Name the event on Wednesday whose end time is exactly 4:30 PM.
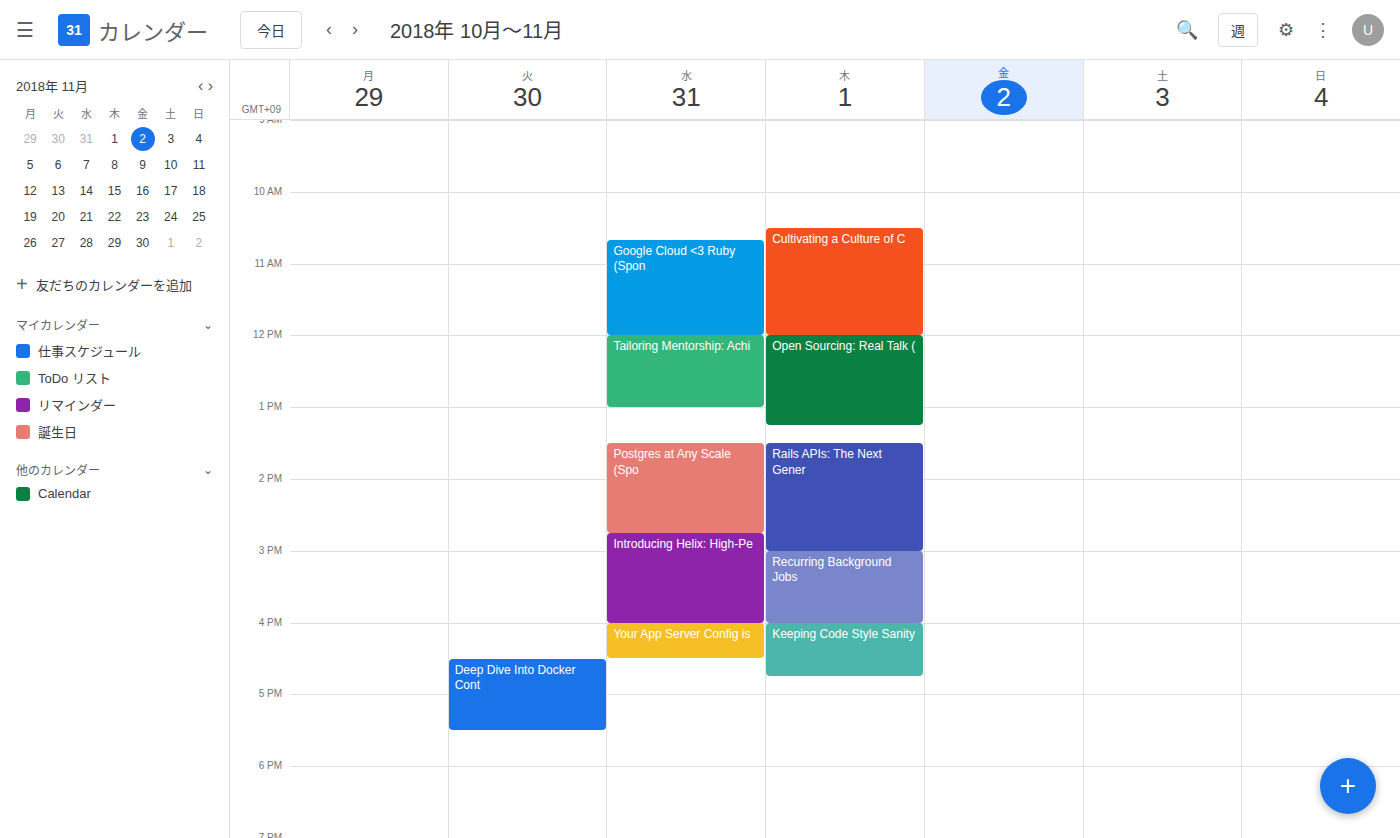
"Your App Server Config is"